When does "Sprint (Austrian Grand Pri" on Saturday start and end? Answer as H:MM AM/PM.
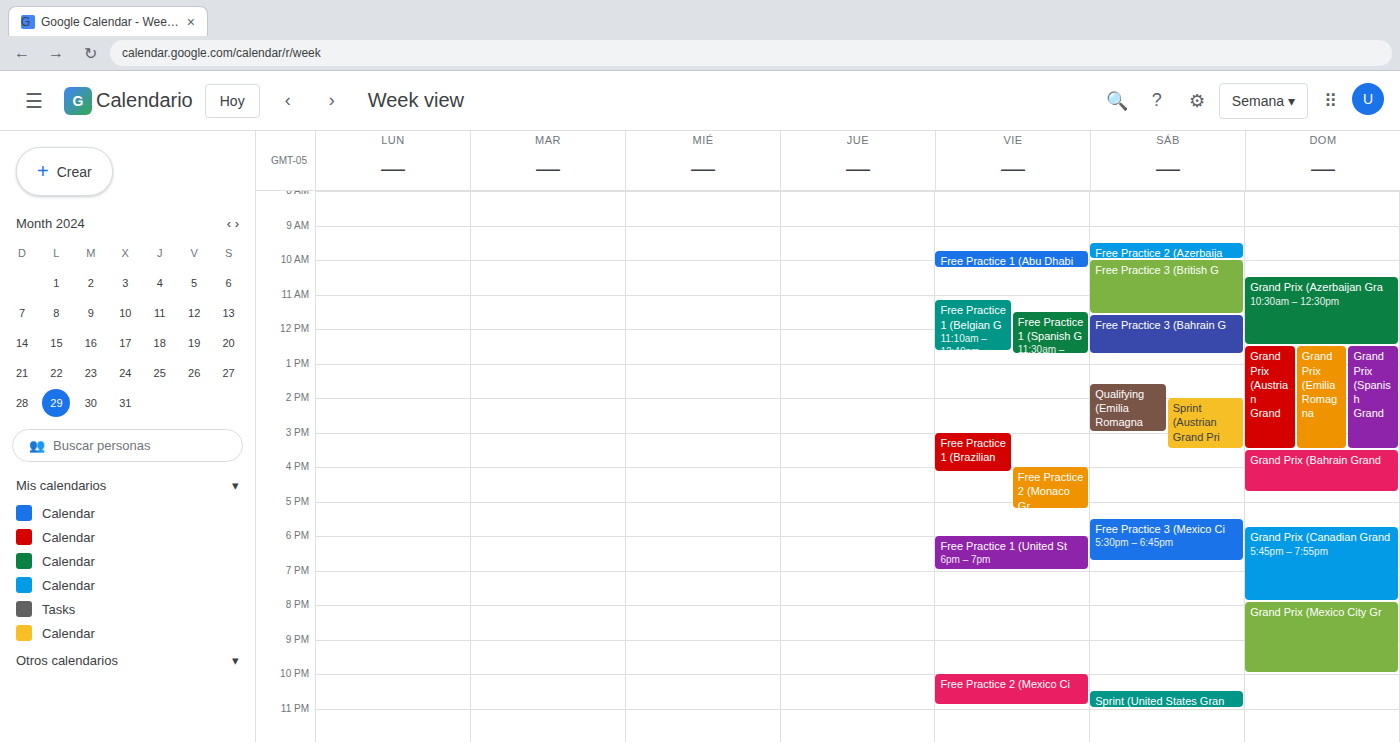
2:00 PM to 3:30 PM